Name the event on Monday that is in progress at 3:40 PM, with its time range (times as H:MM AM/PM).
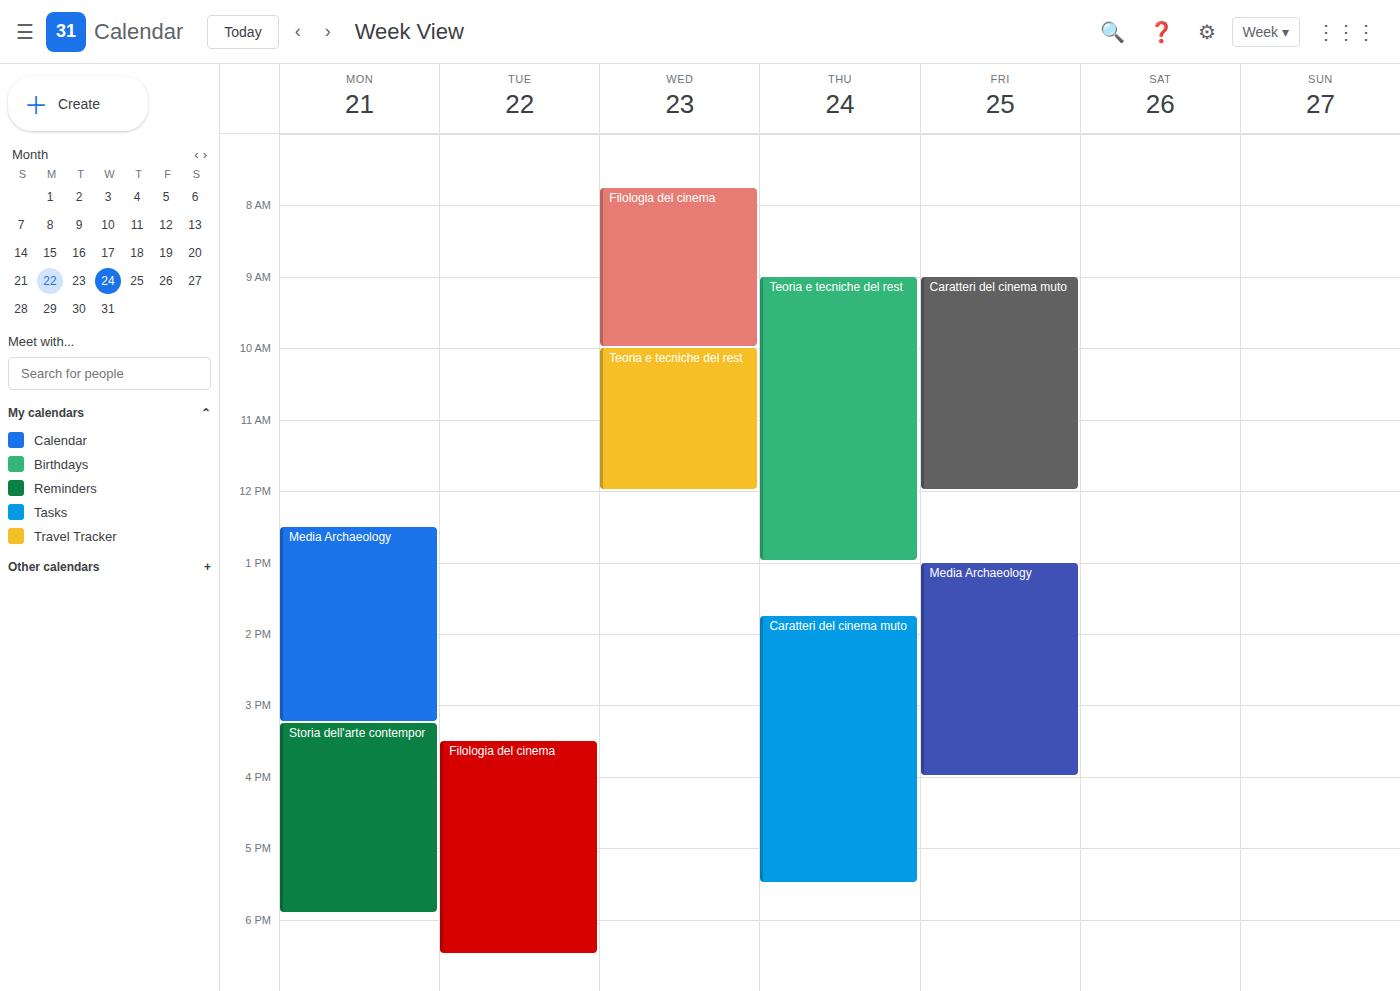
"Storia dell'arte contempor", 3:15 PM to 5:55 PM